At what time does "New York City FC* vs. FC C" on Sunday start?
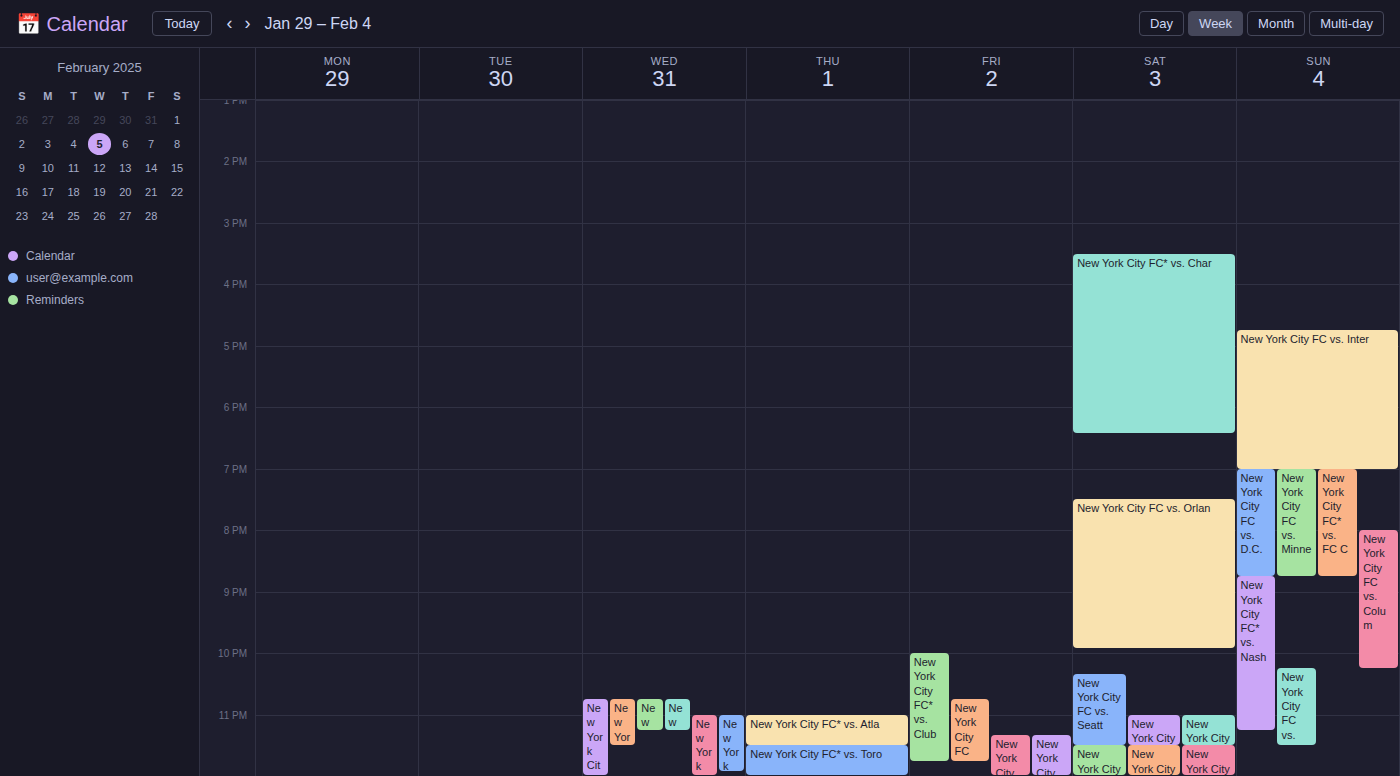
7:00 PM